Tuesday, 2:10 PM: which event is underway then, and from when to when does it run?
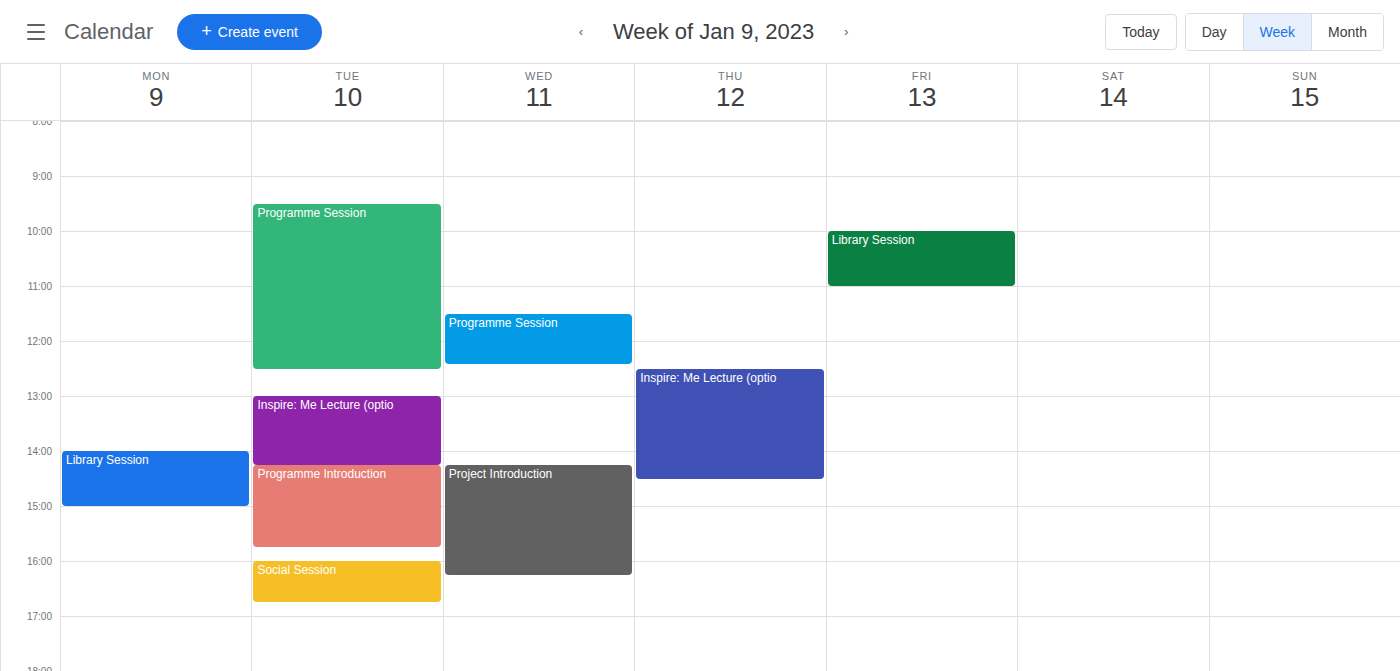
"Inspire: Me Lecture (optio", 1:00 PM to 2:15 PM